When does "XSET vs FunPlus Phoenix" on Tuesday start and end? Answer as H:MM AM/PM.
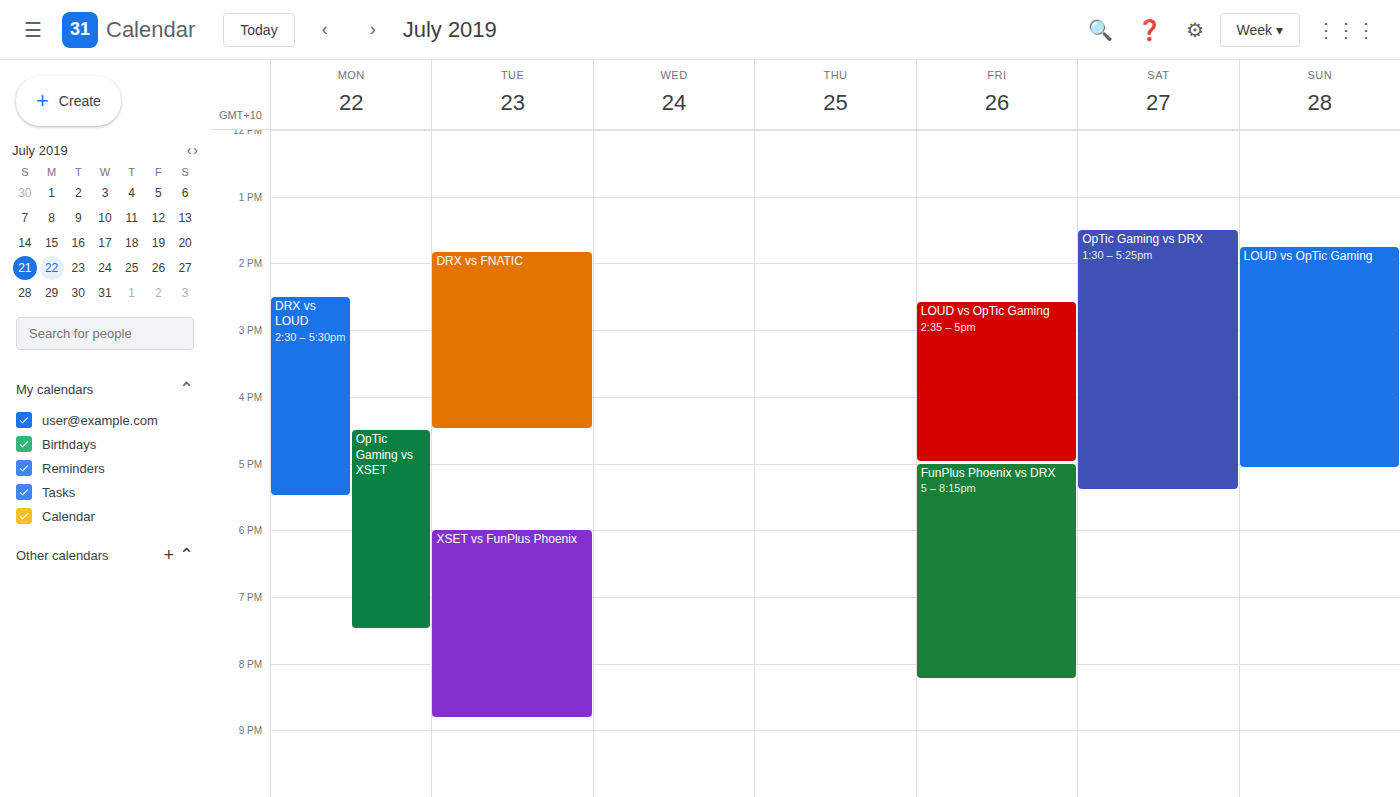
6:00 PM to 8:50 PM